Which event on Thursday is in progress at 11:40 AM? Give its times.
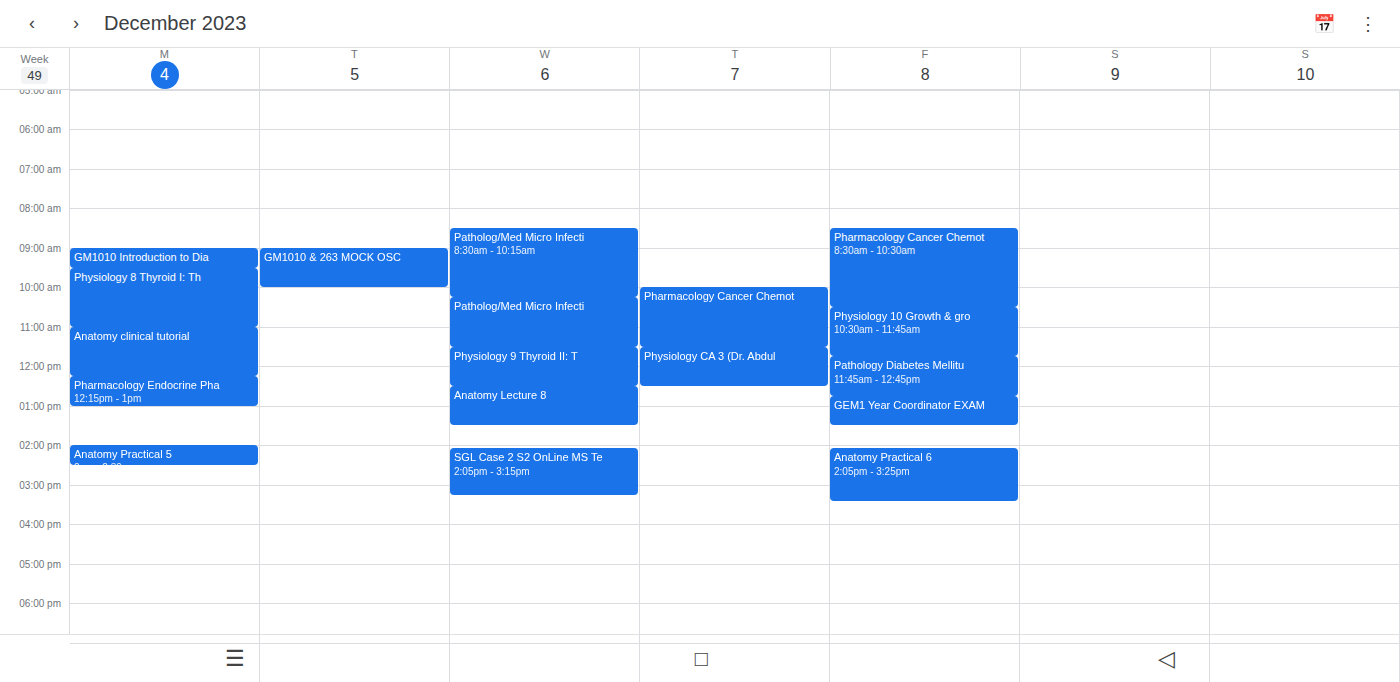
"Physiology CA 3 (Dr. Abdul", 11:30 AM to 12:30 PM